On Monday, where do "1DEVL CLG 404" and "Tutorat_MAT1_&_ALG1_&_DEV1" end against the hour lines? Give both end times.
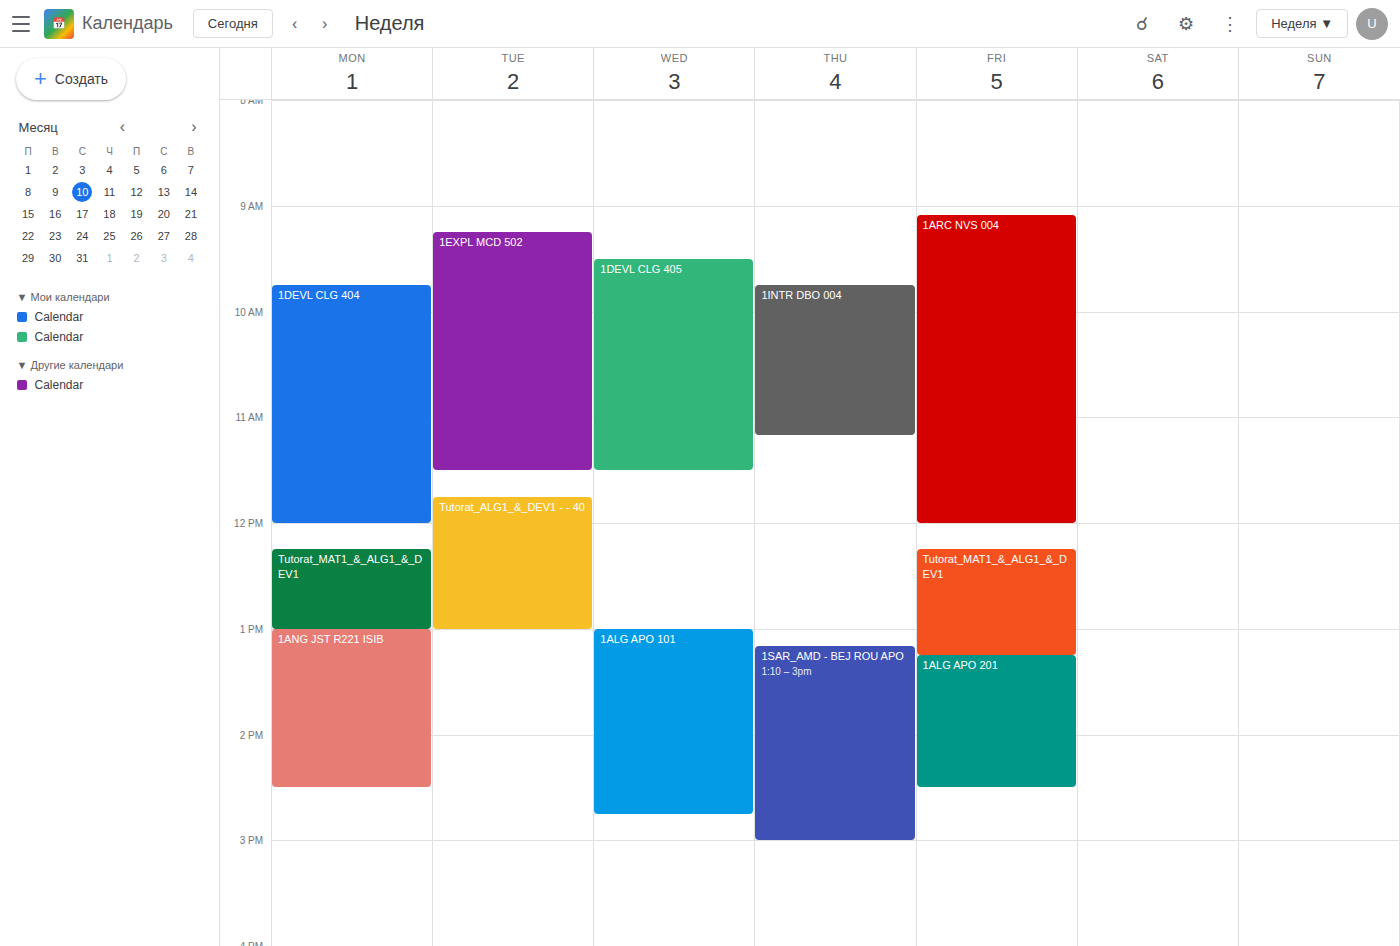
"1DEVL CLG 404": 12:00, exactly on the 12:00 line. "Tutorat_MAT1_&_ALG1_&_DEV1": 13:00, exactly on the 13:00 line.